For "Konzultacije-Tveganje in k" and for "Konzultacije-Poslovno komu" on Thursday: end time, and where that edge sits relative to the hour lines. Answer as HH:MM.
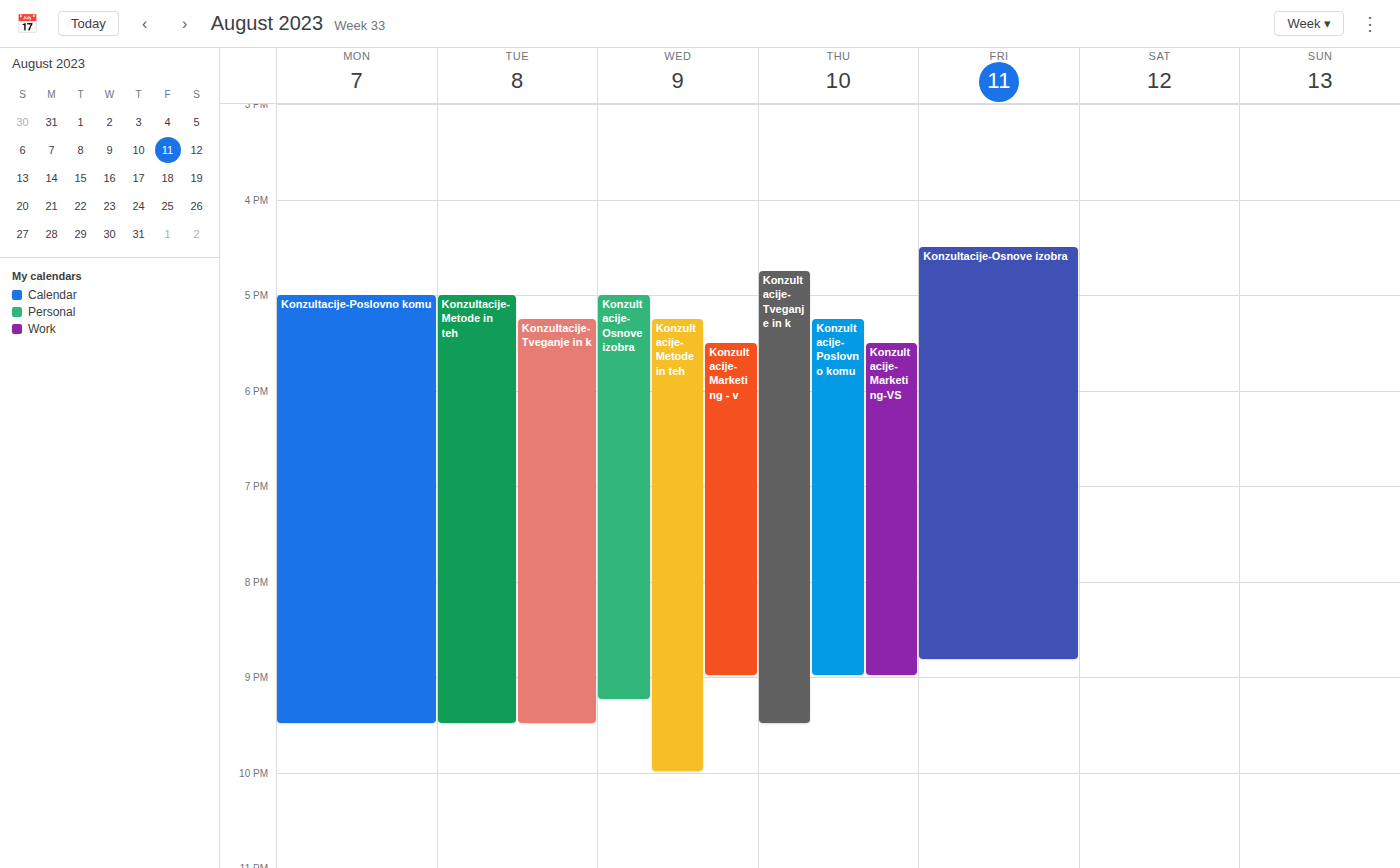
"Konzultacije-Tveganje in k": 21:30, halfway between the 21:00 and 22:00 lines. "Konzultacije-Poslovno komu": 21:00, exactly on the 21:00 line.